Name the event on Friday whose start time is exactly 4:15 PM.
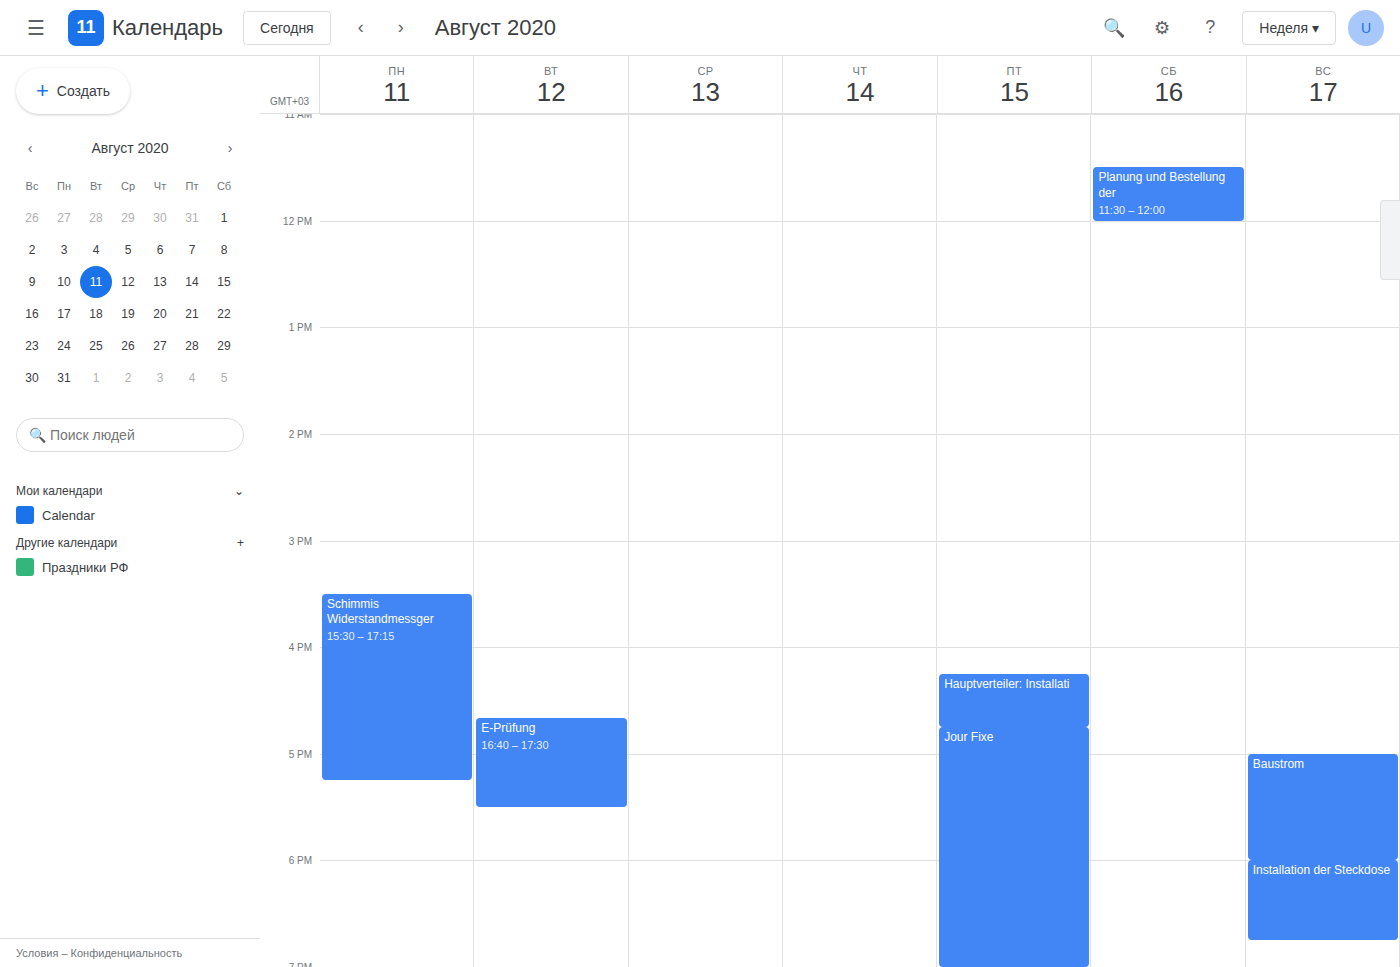
"Hauptverteiler: Installati"